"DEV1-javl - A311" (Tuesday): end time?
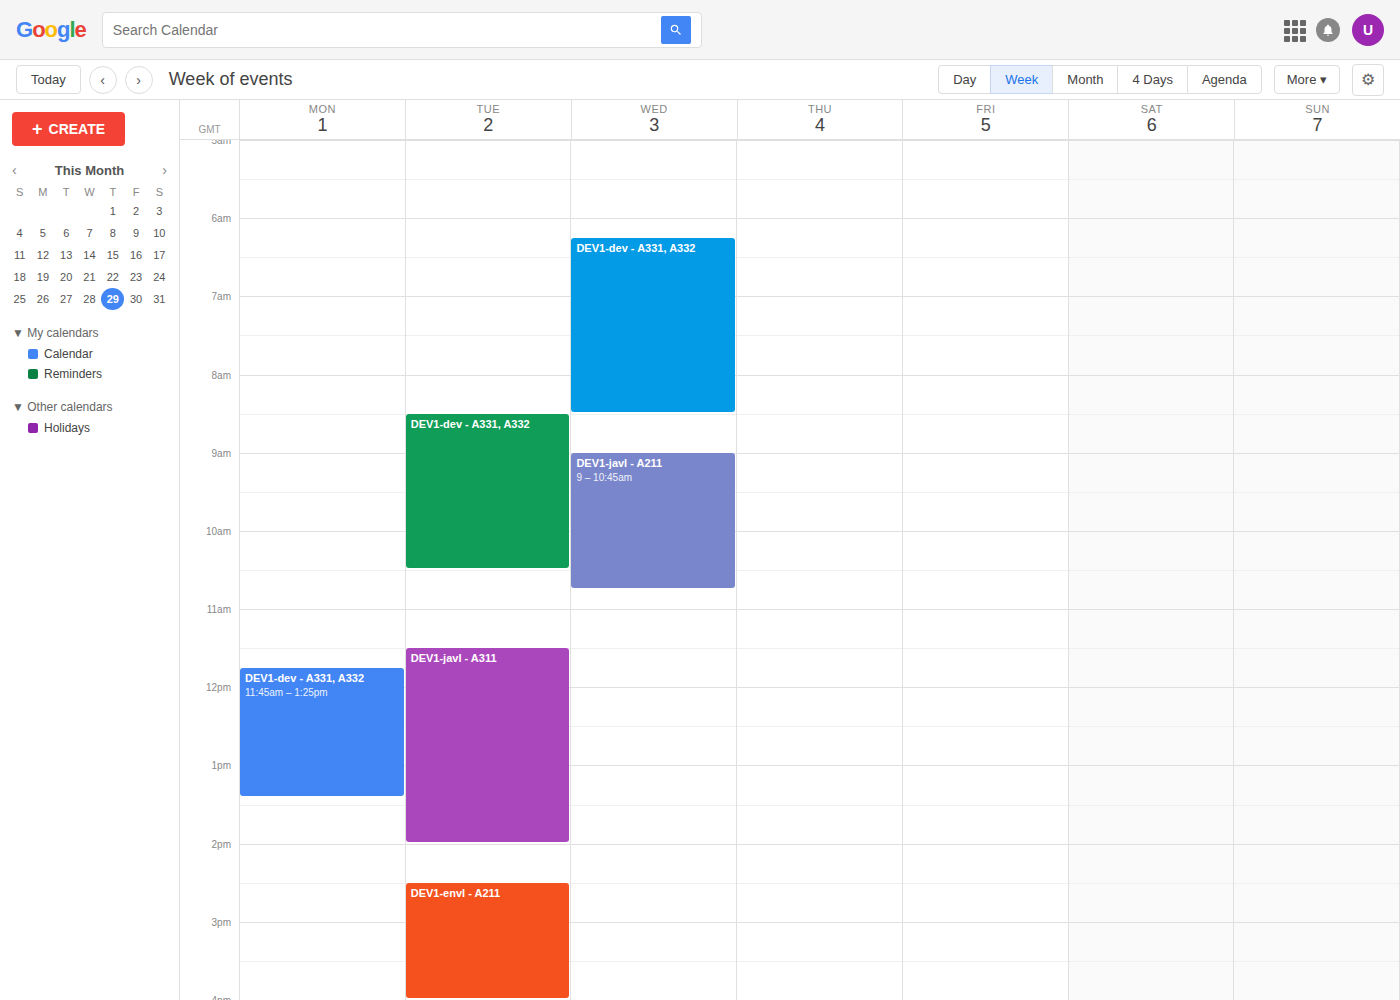
2:00 PM